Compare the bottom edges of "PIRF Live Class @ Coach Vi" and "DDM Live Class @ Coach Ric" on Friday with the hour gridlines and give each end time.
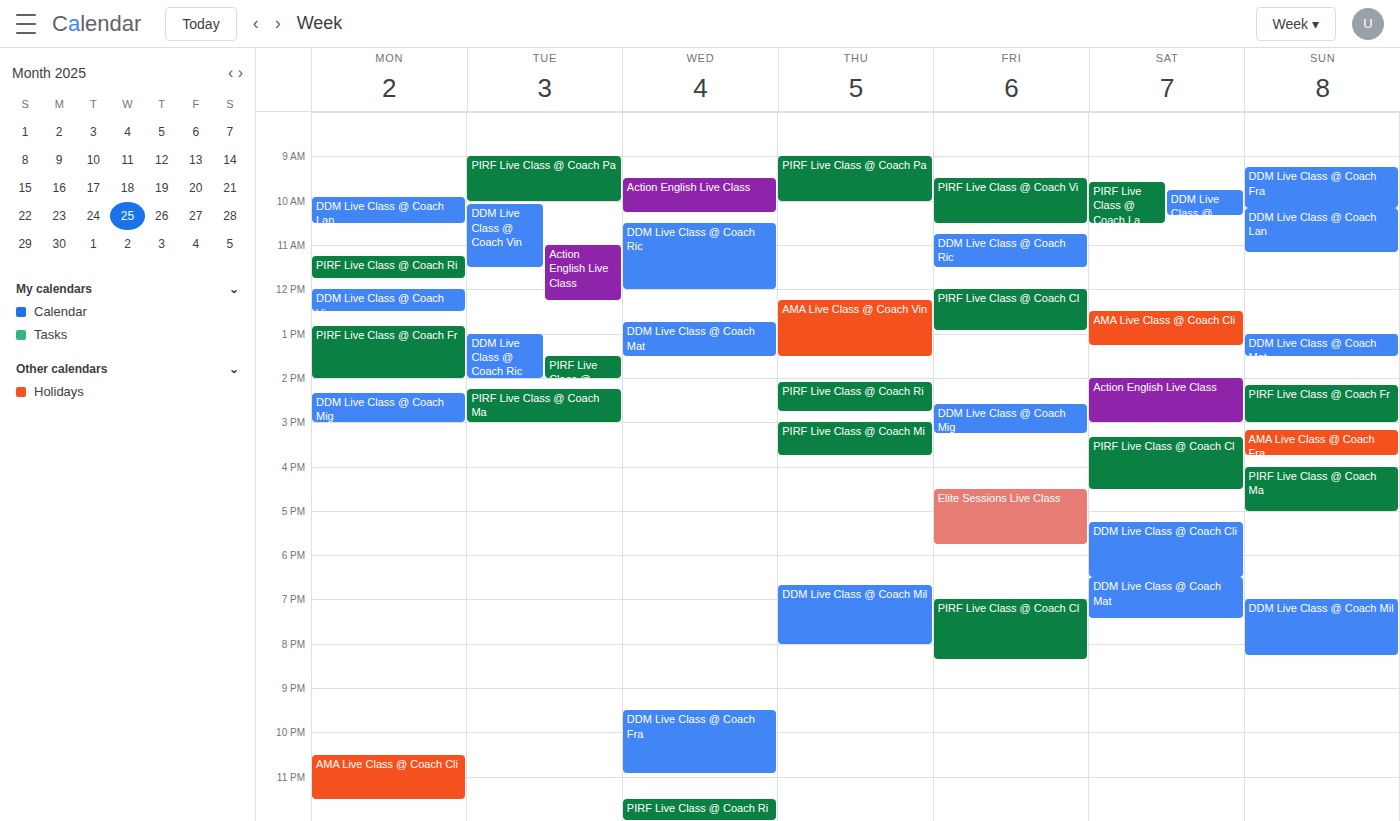
"PIRF Live Class @ Coach Vi": 10:30, halfway between the 10:00 and 11:00 lines. "DDM Live Class @ Coach Ric": 11:30, halfway between the 11:00 and 12:00 lines.